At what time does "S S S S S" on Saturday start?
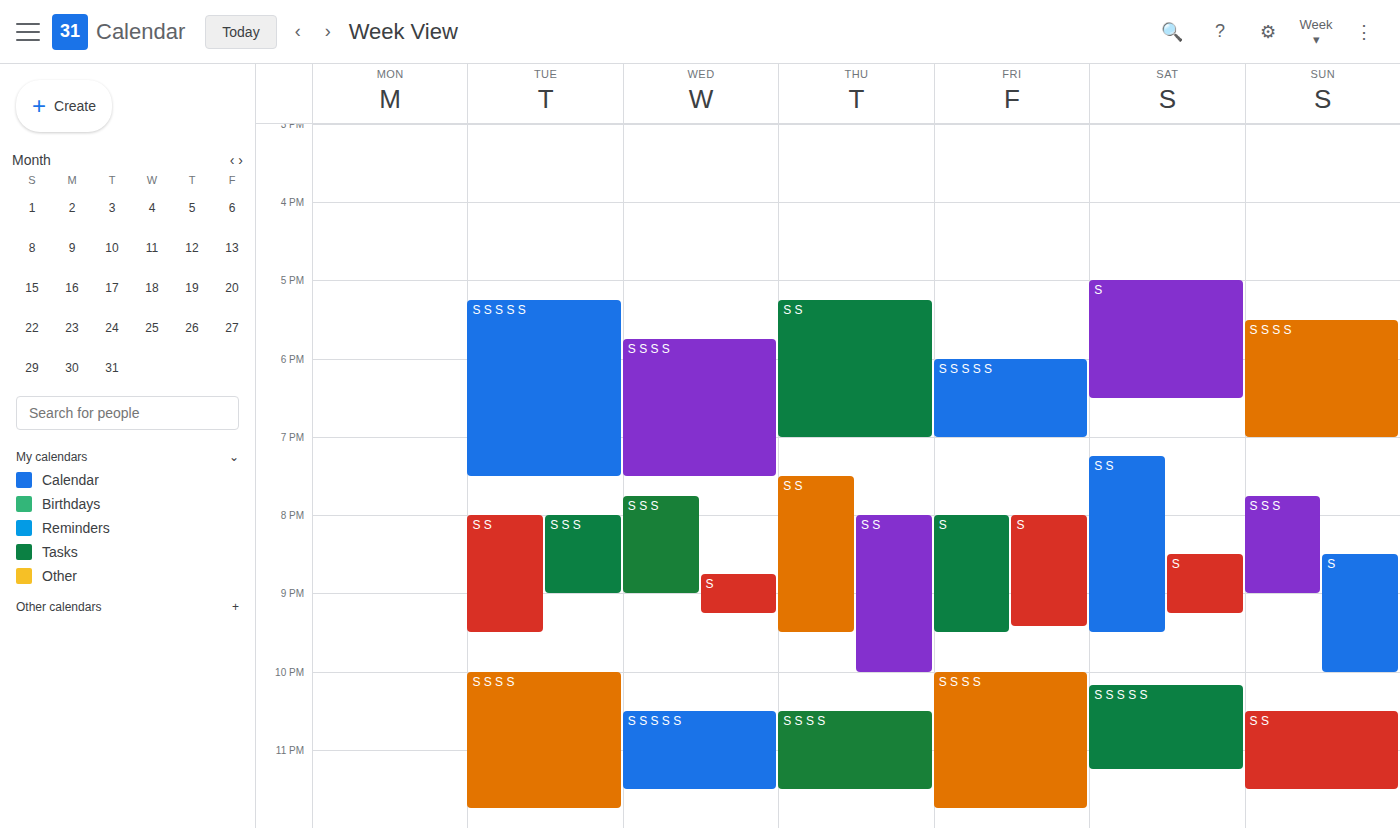
10:10 PM